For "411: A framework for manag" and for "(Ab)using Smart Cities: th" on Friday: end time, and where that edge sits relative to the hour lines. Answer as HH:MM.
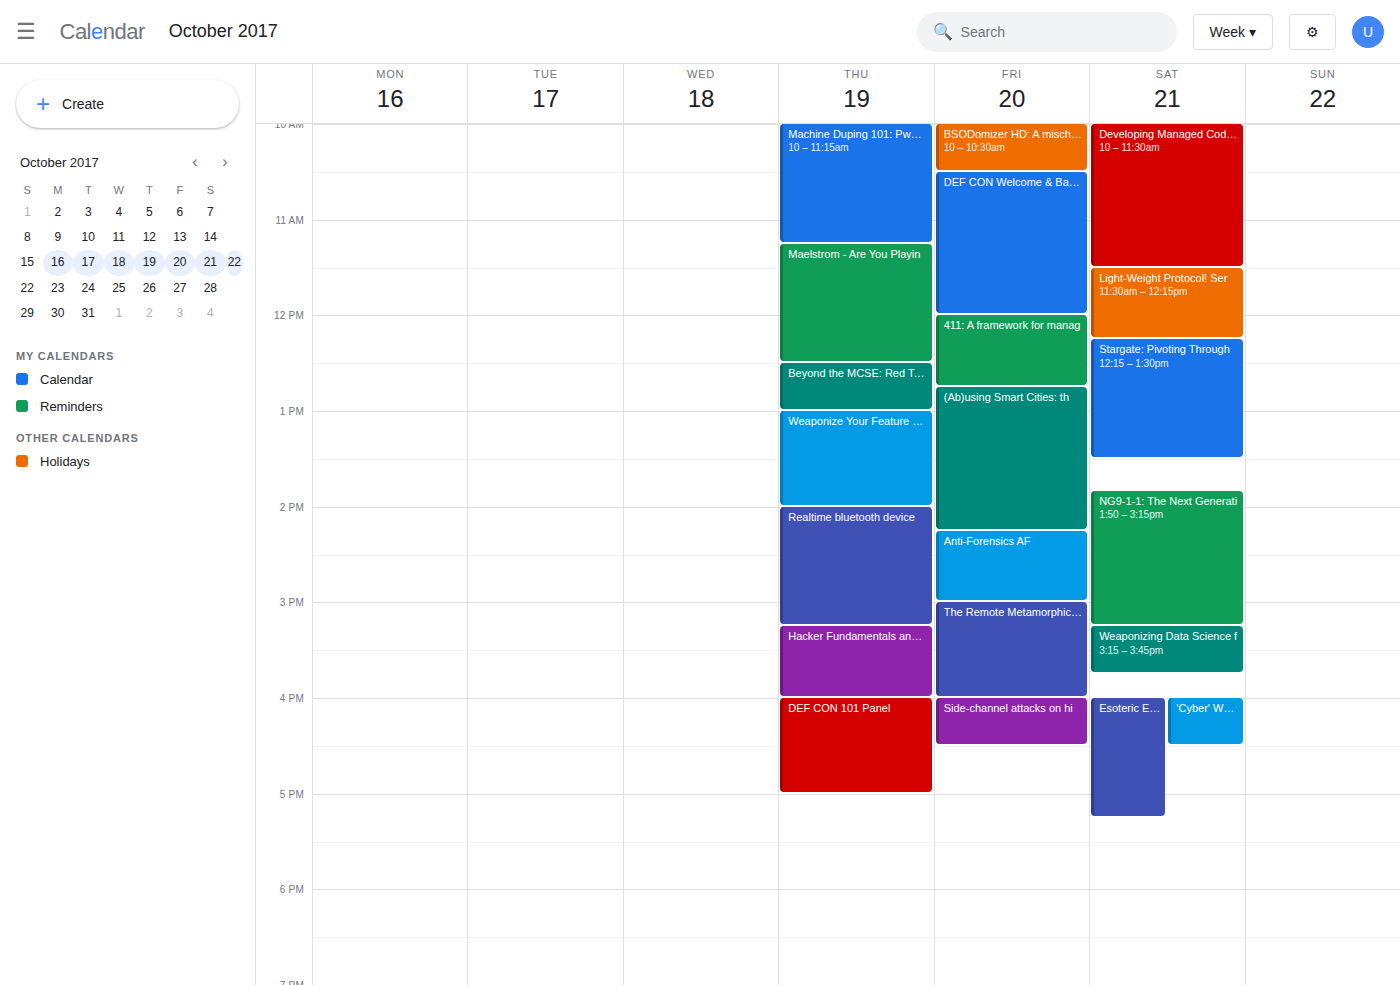
"411: A framework for manag": 12:45, neither: three quarters of the way from the 12:00 line to the 13:00 line. "(Ab)using Smart Cities: th": 14:15, neither: a quarter of the way from the 14:00 line to the 15:00 line.